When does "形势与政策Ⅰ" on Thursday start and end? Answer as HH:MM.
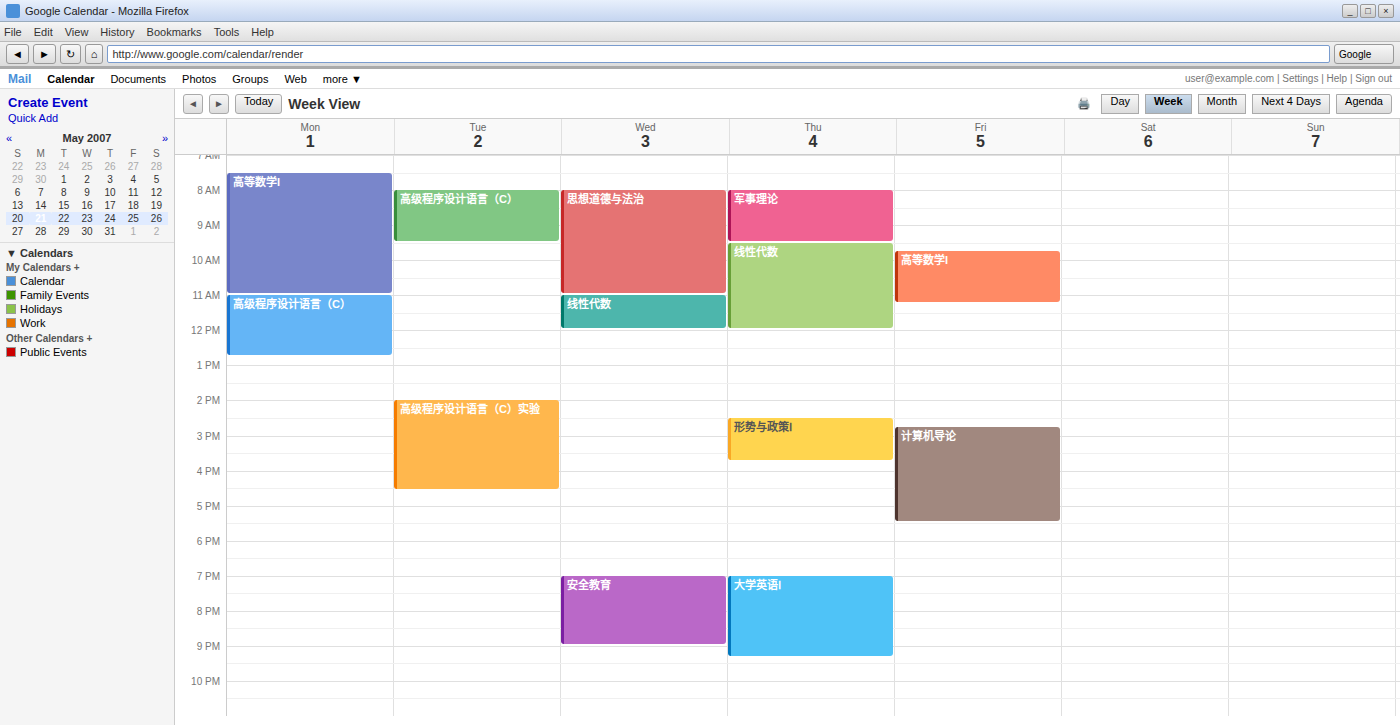
14:30 to 15:45